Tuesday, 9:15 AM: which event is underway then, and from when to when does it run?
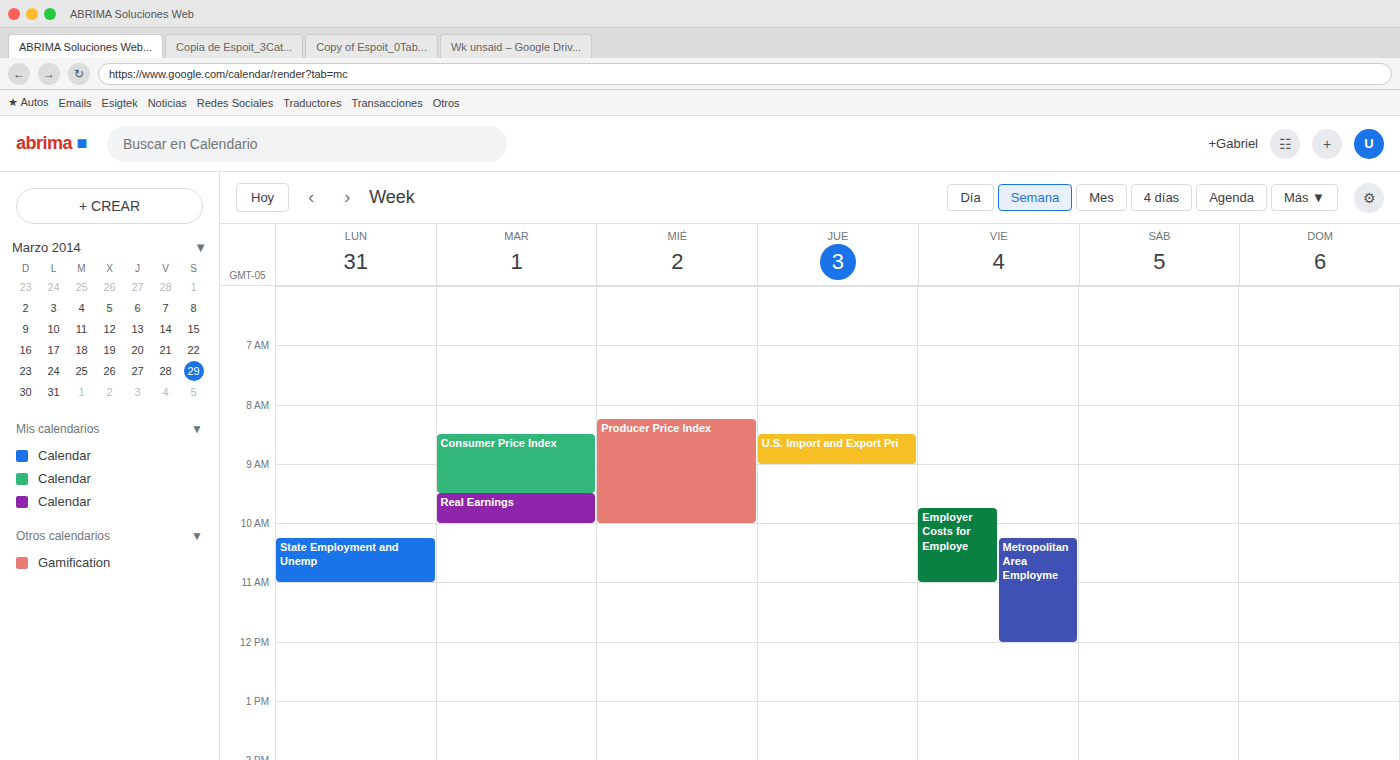
"Consumer Price Index", 8:30 AM to 9:30 AM